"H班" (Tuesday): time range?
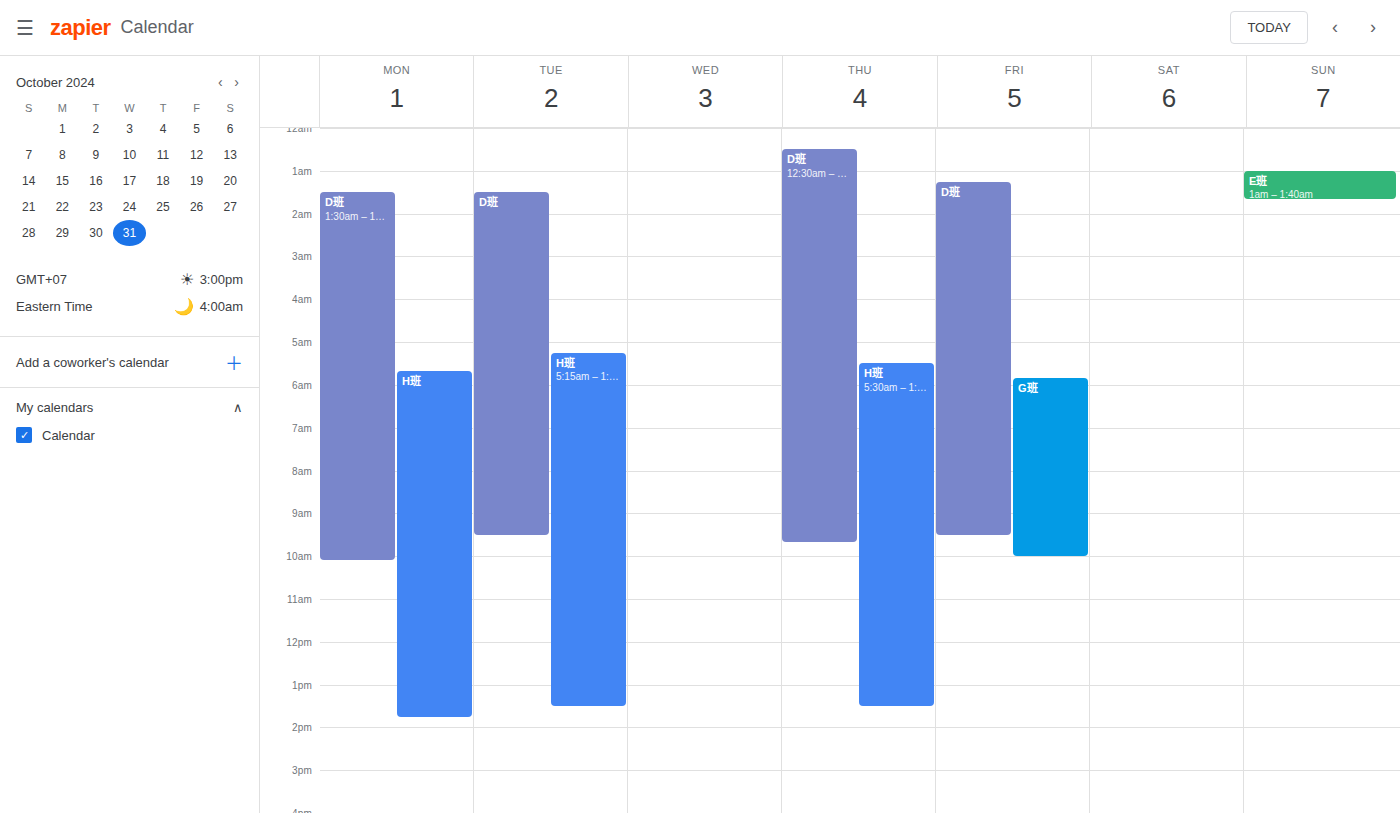
5:15 AM to 1:30 PM